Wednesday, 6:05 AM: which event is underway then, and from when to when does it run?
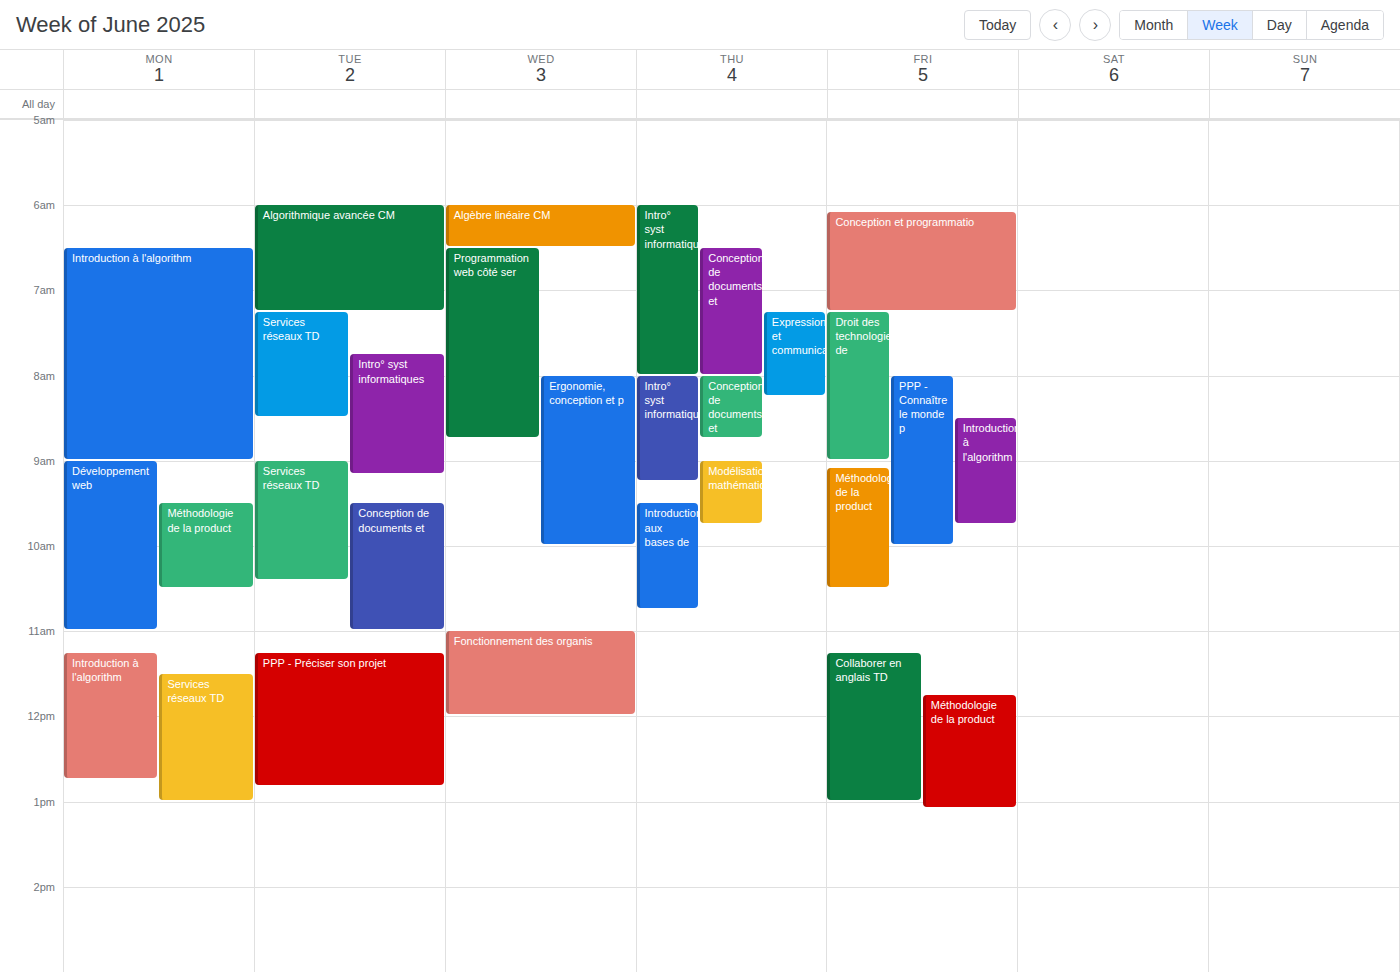
"Algèbre linéaire CM", 6:00 AM to 6:30 AM